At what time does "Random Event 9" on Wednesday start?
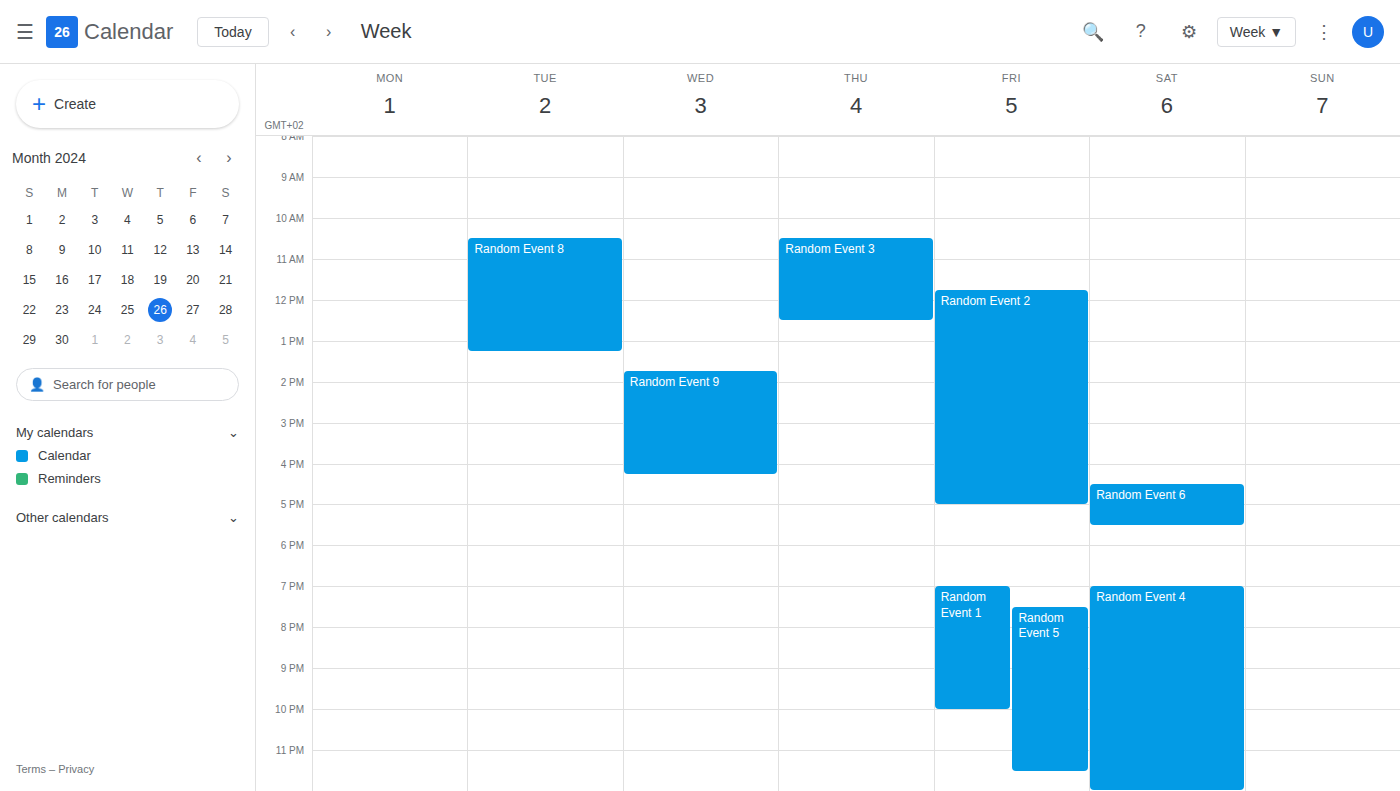
1:45 PM